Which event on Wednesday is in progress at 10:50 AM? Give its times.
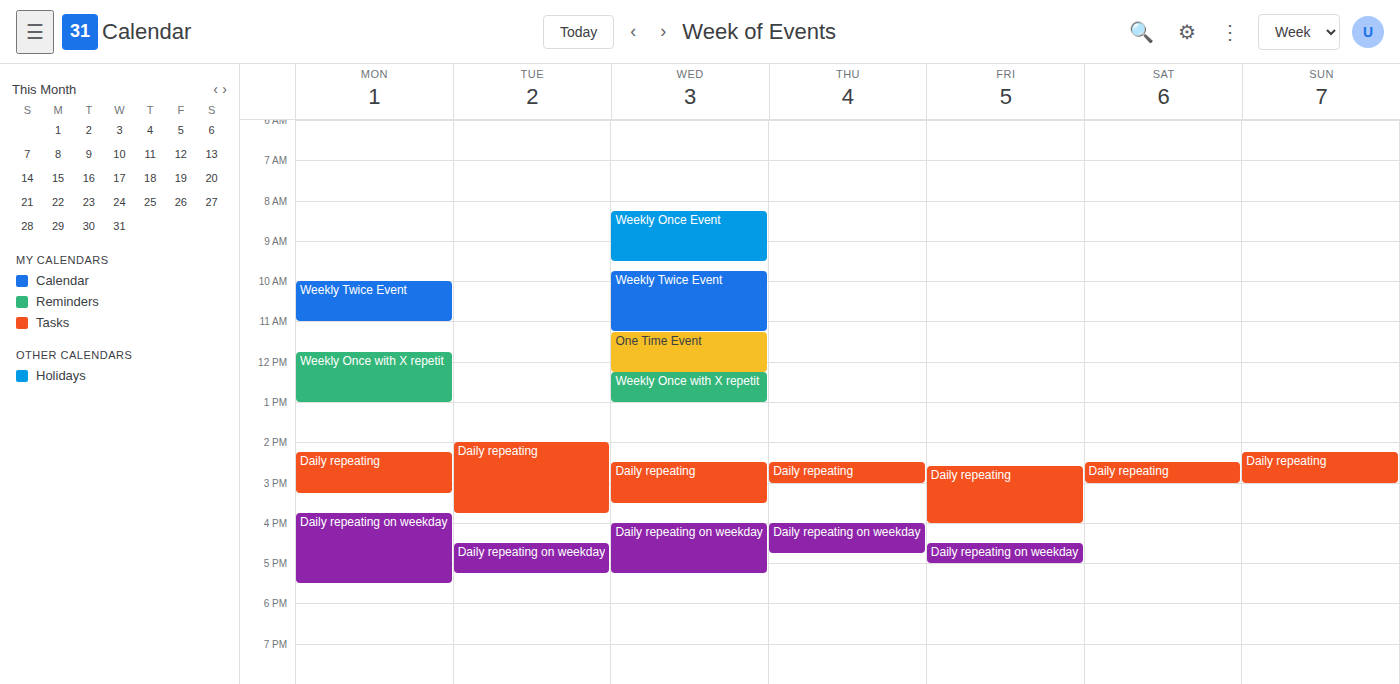
"Weekly Twice Event", 9:45 AM to 11:15 AM